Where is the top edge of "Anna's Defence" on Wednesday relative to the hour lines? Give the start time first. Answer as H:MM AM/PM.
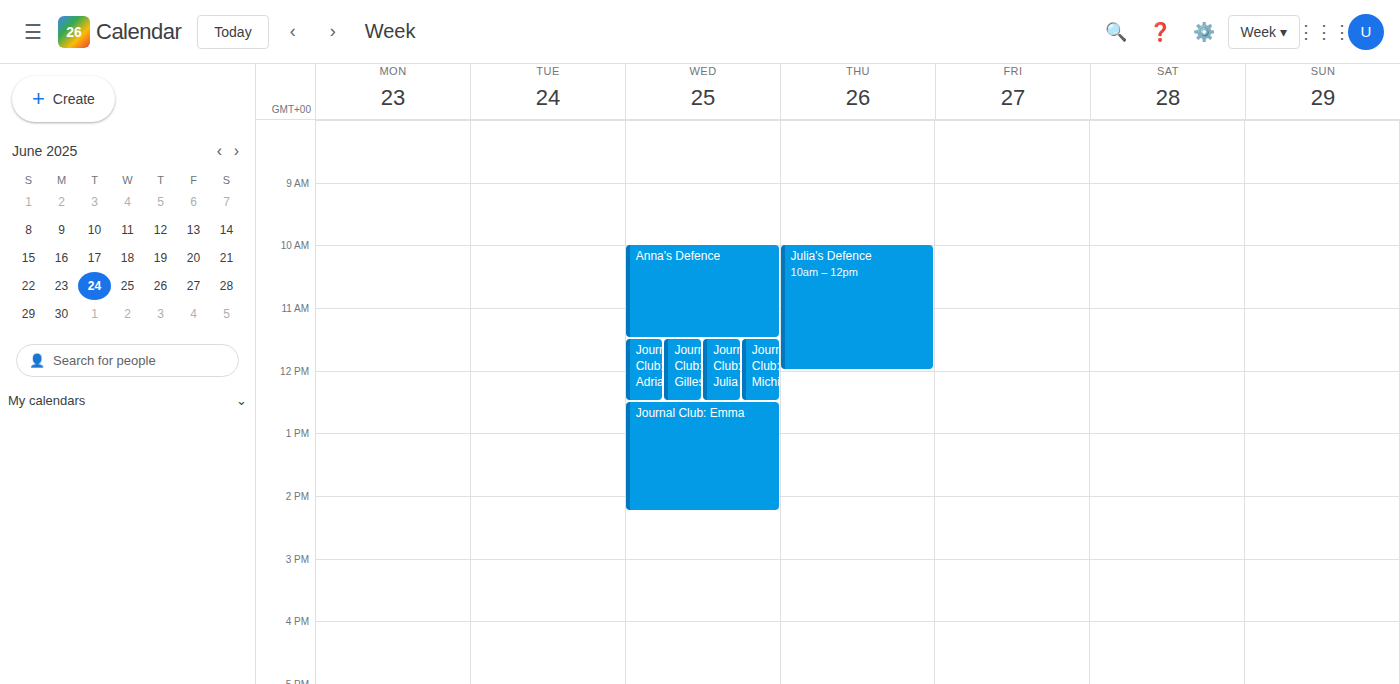
10:00 AM -- exactly on the 10 AM line.